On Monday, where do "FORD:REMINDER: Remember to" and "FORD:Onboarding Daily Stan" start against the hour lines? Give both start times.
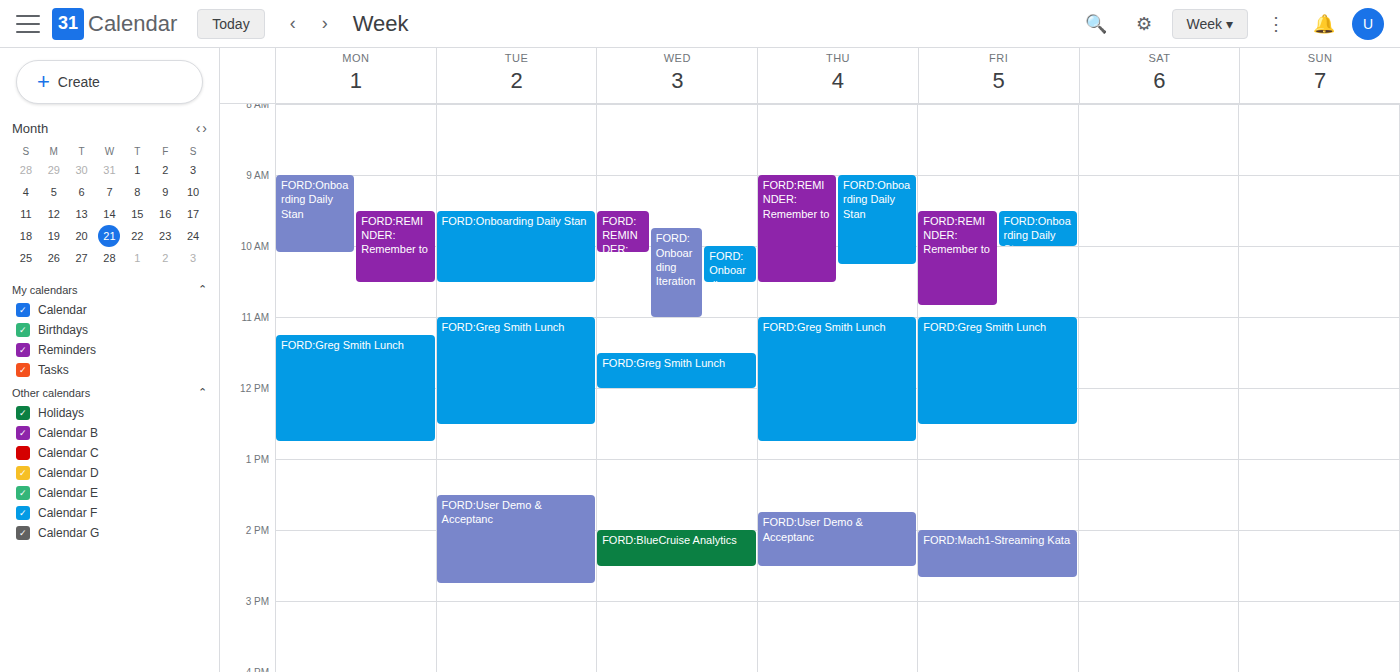
"FORD:REMINDER: Remember to": 9:30 AM, halfway between the 9 AM and 10 AM lines. "FORD:Onboarding Daily Stan": 9:00 AM, exactly on the 9 AM line.